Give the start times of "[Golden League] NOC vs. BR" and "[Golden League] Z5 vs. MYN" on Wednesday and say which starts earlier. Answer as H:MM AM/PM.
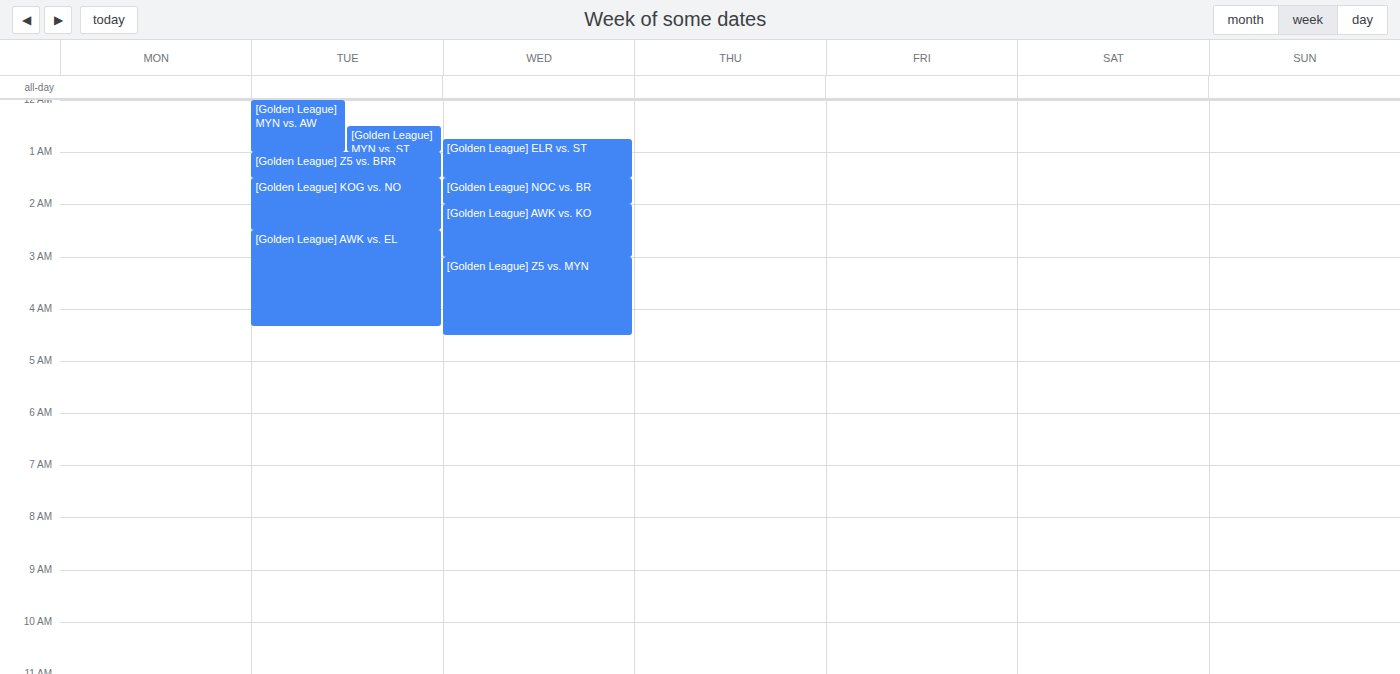
"[Golden League] NOC vs. BR" 1:30 AM; "[Golden League] Z5 vs. MYN" 3:00 AM.